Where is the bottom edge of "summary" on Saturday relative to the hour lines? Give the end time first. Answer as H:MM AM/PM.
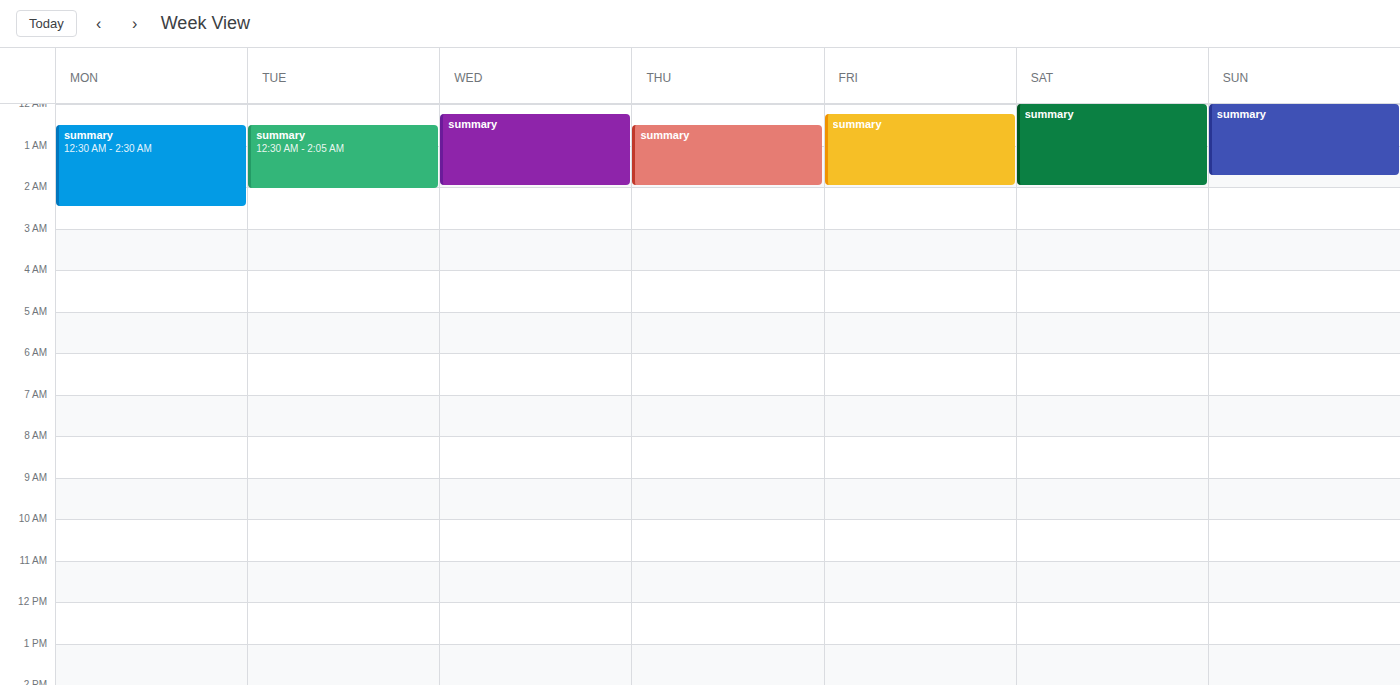
2:00 AM -- exactly on the 2 AM line.